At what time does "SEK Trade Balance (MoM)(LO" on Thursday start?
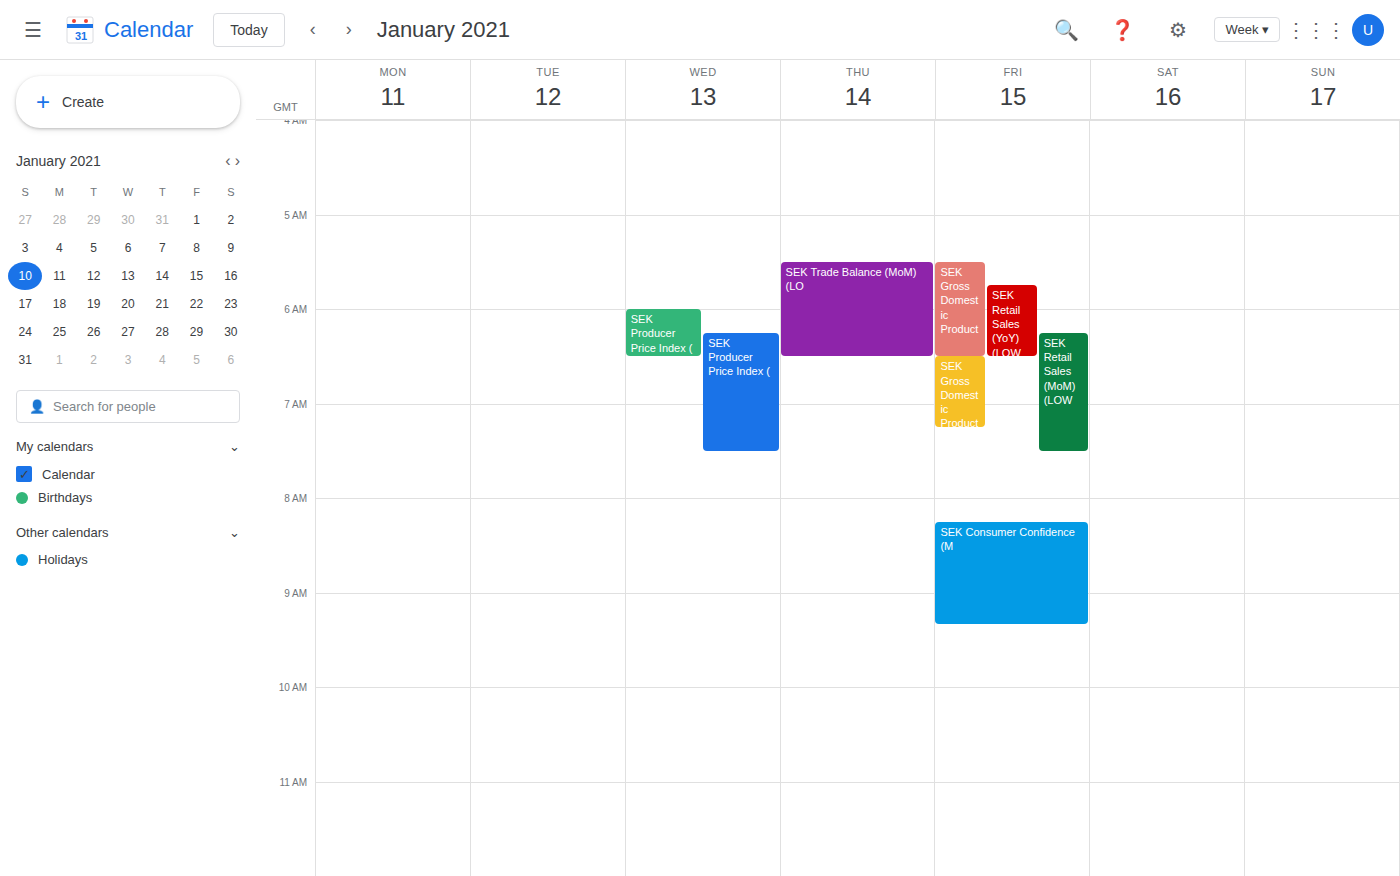
5:30 AM